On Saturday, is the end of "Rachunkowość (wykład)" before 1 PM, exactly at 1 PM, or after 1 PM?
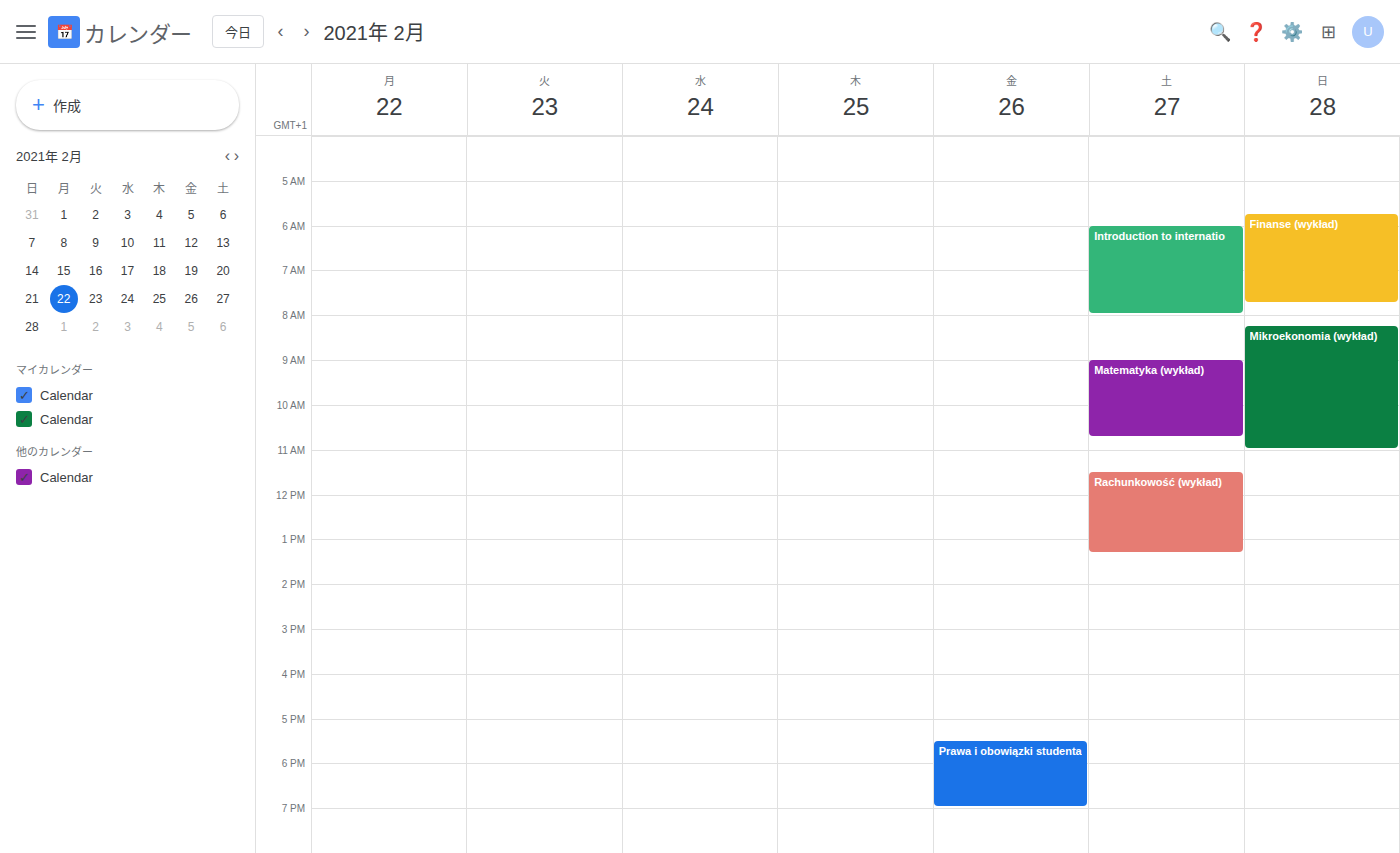
1:20 PM -- after 1 PM, 20 minutes below the 1 PM line.